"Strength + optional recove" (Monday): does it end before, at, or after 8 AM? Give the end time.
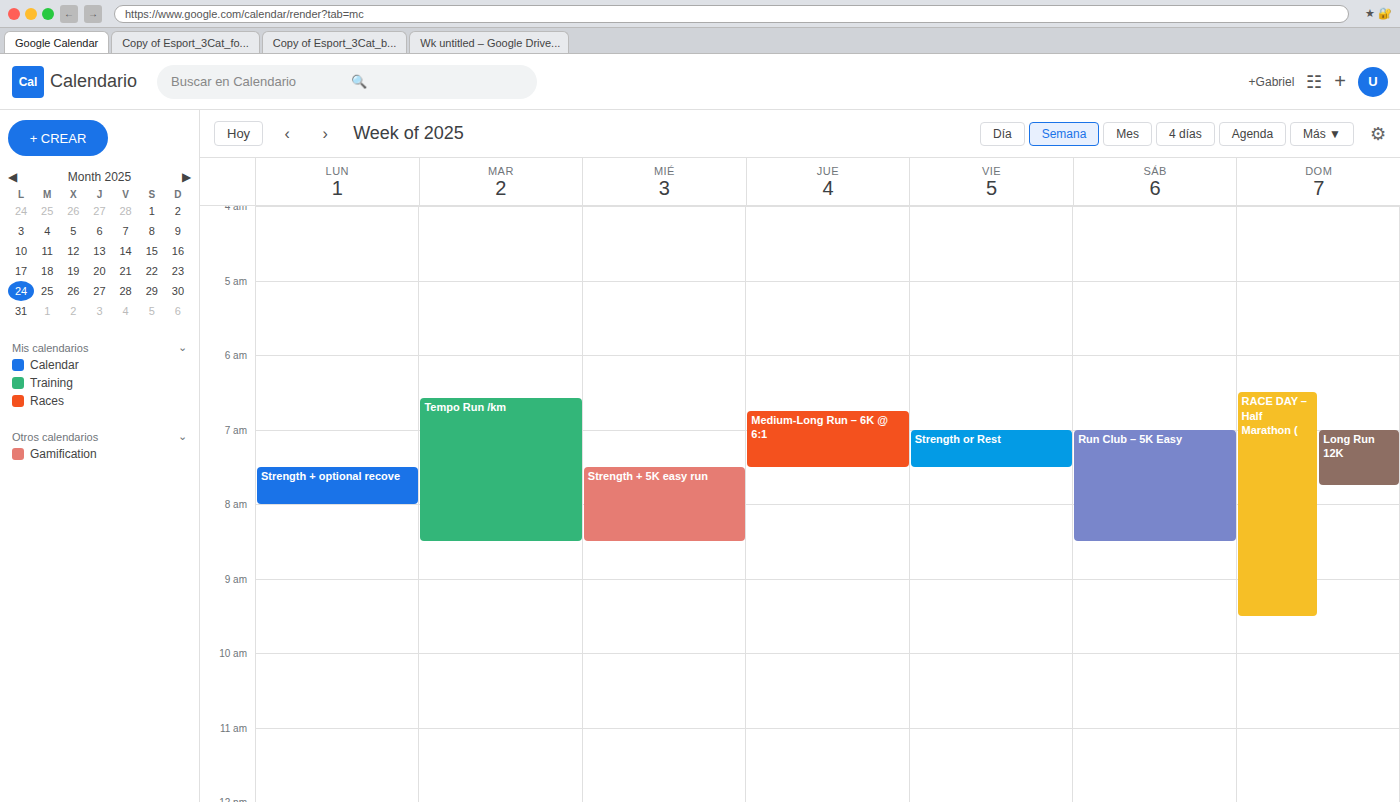
8:00 AM -- exactly at 8 AM, on the 8 AM line.